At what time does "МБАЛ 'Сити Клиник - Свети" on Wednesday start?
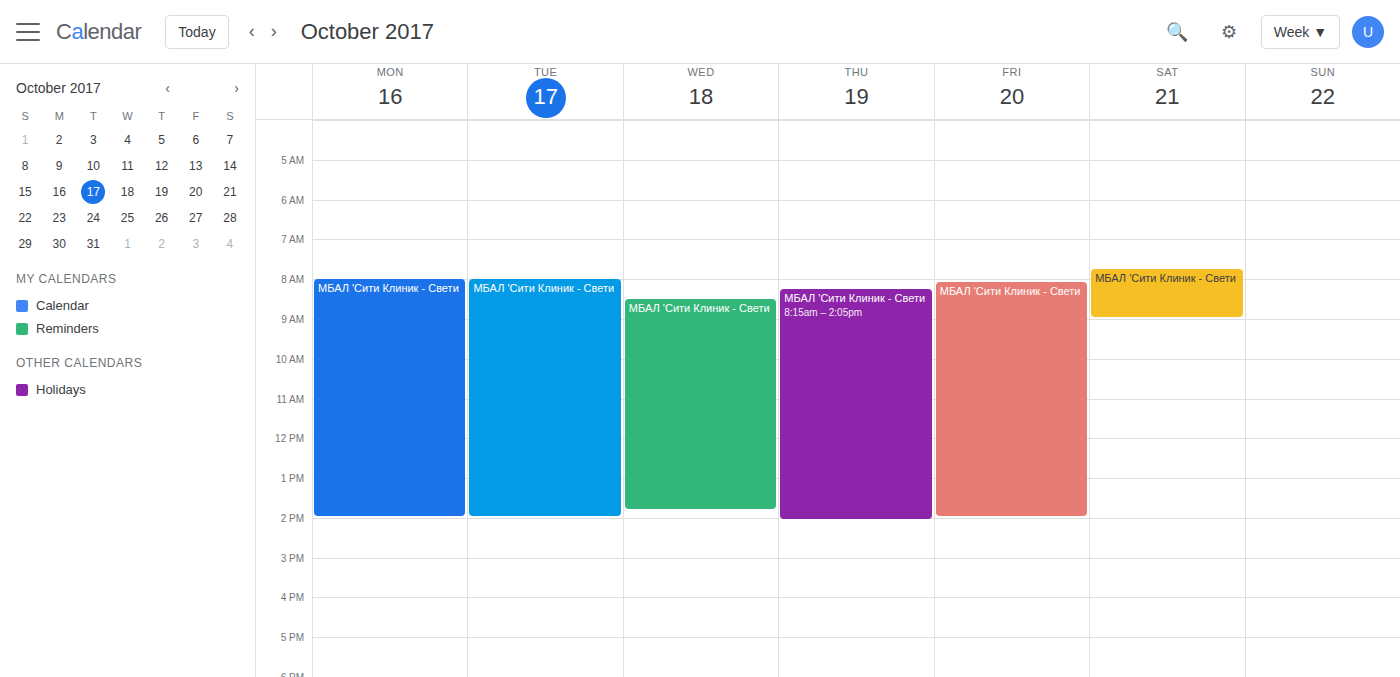
8:30 AM